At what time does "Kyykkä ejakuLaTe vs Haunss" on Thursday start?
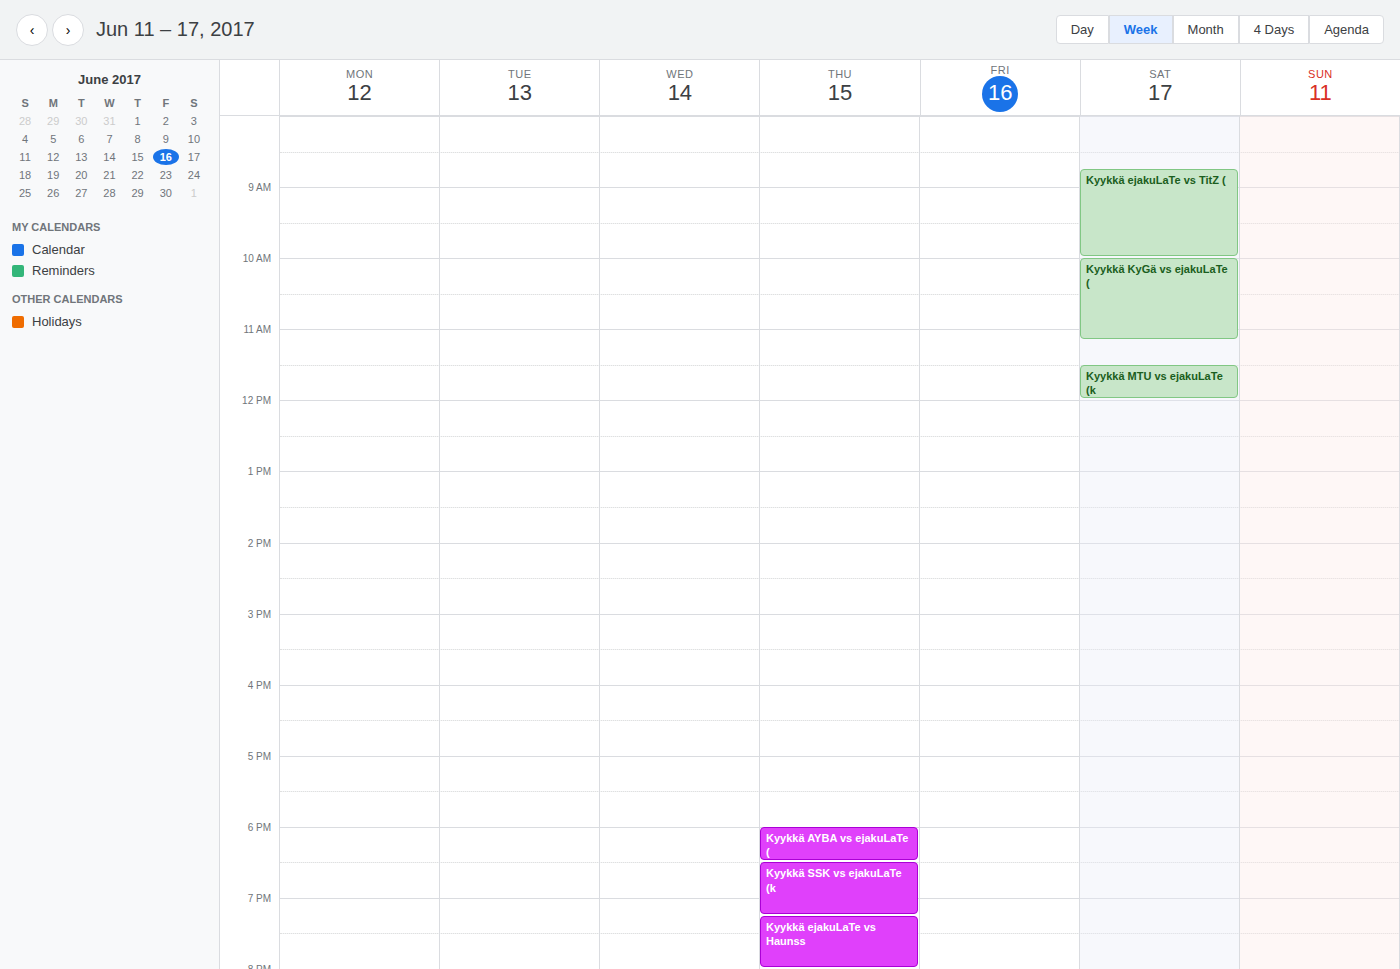
7:15 PM